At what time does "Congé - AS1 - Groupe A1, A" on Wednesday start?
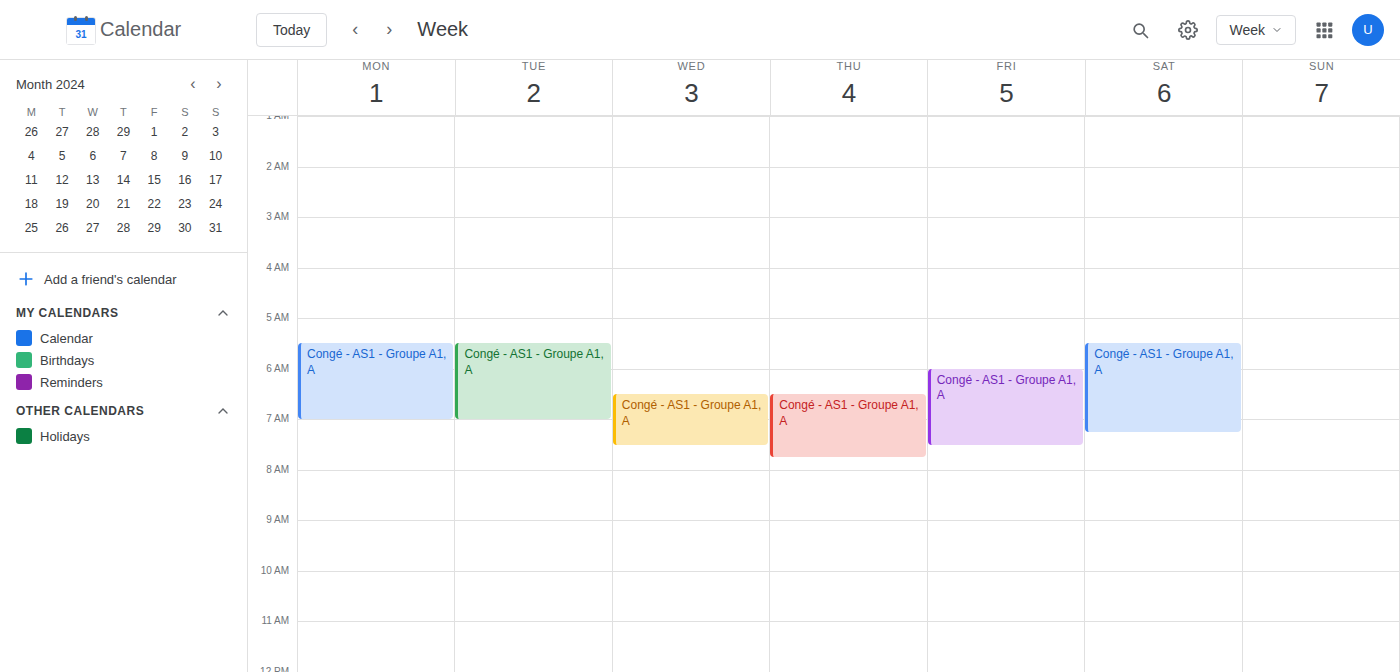
6:30 AM